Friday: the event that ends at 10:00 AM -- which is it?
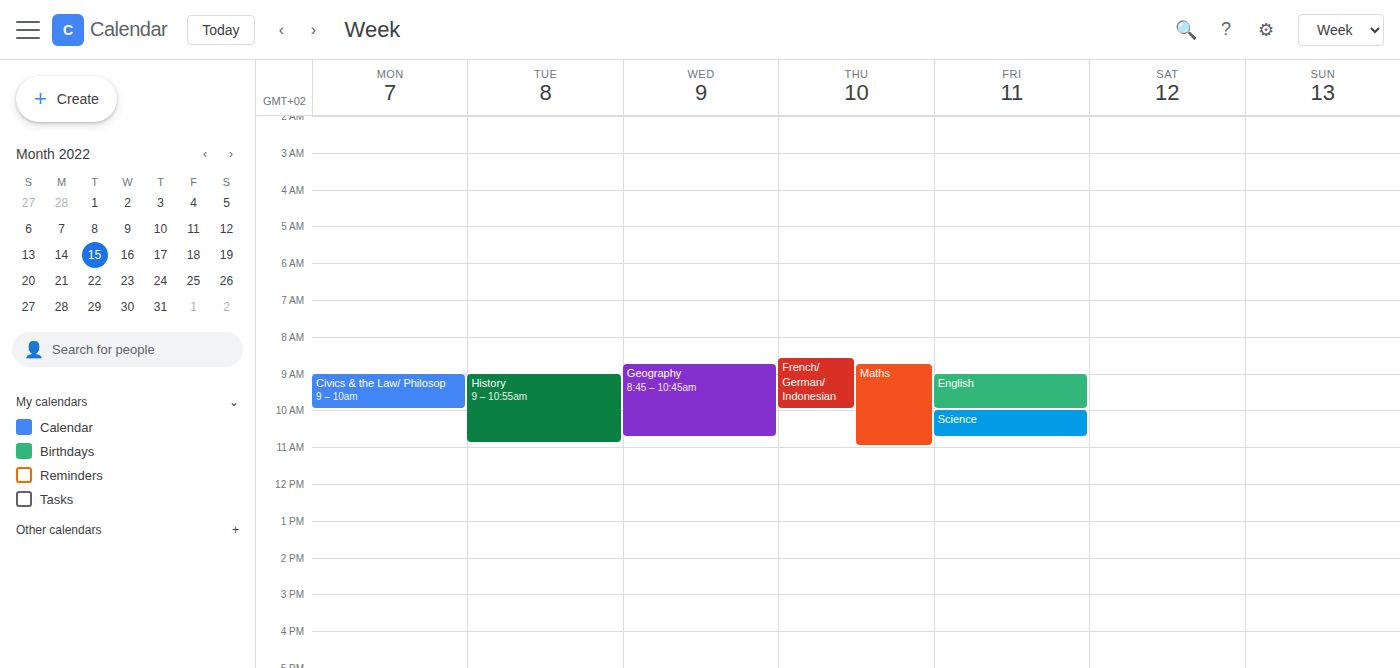
"English"